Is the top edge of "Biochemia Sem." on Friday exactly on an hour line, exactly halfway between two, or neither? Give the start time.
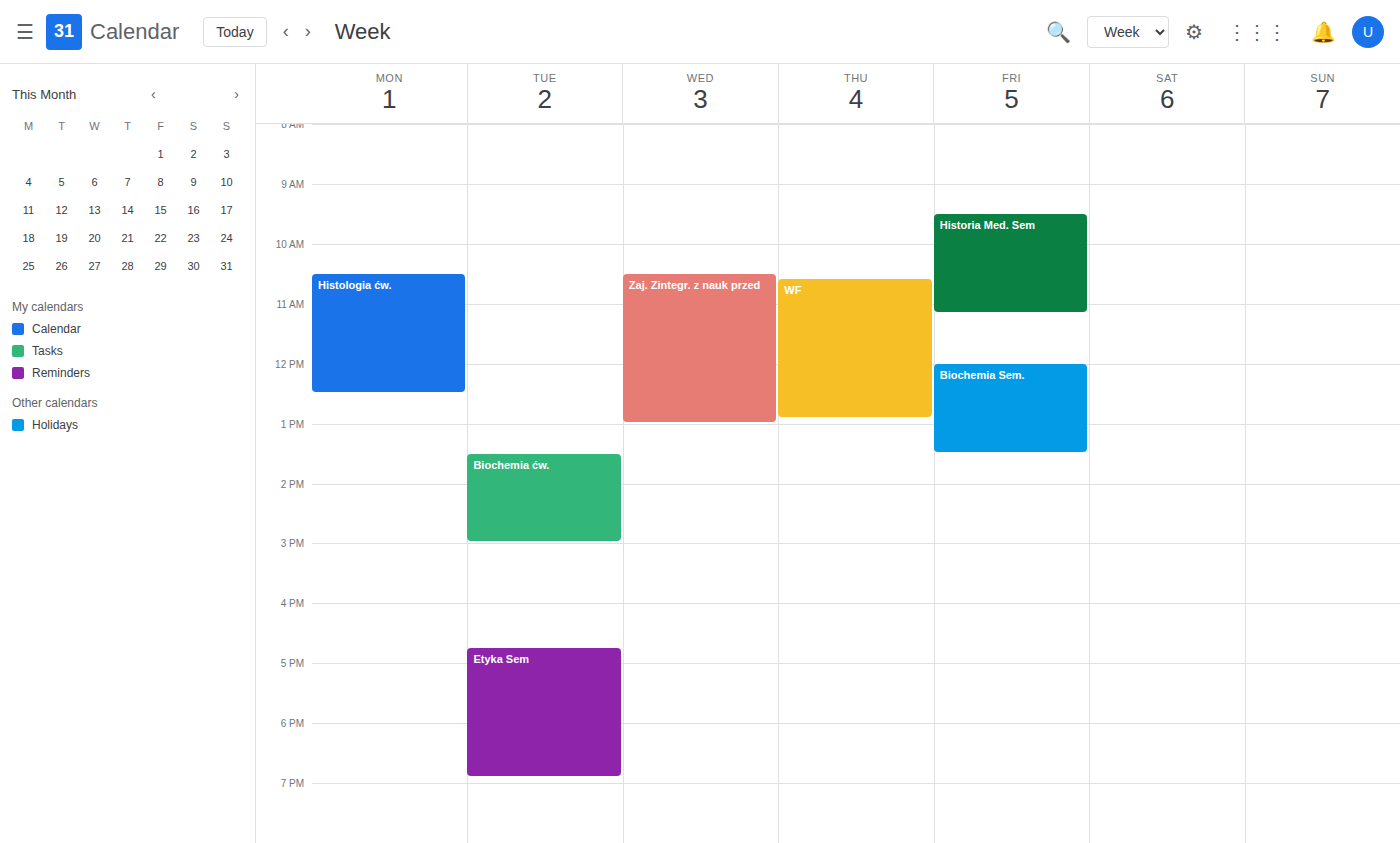
12:00 PM -- exactly on the 12 PM line.